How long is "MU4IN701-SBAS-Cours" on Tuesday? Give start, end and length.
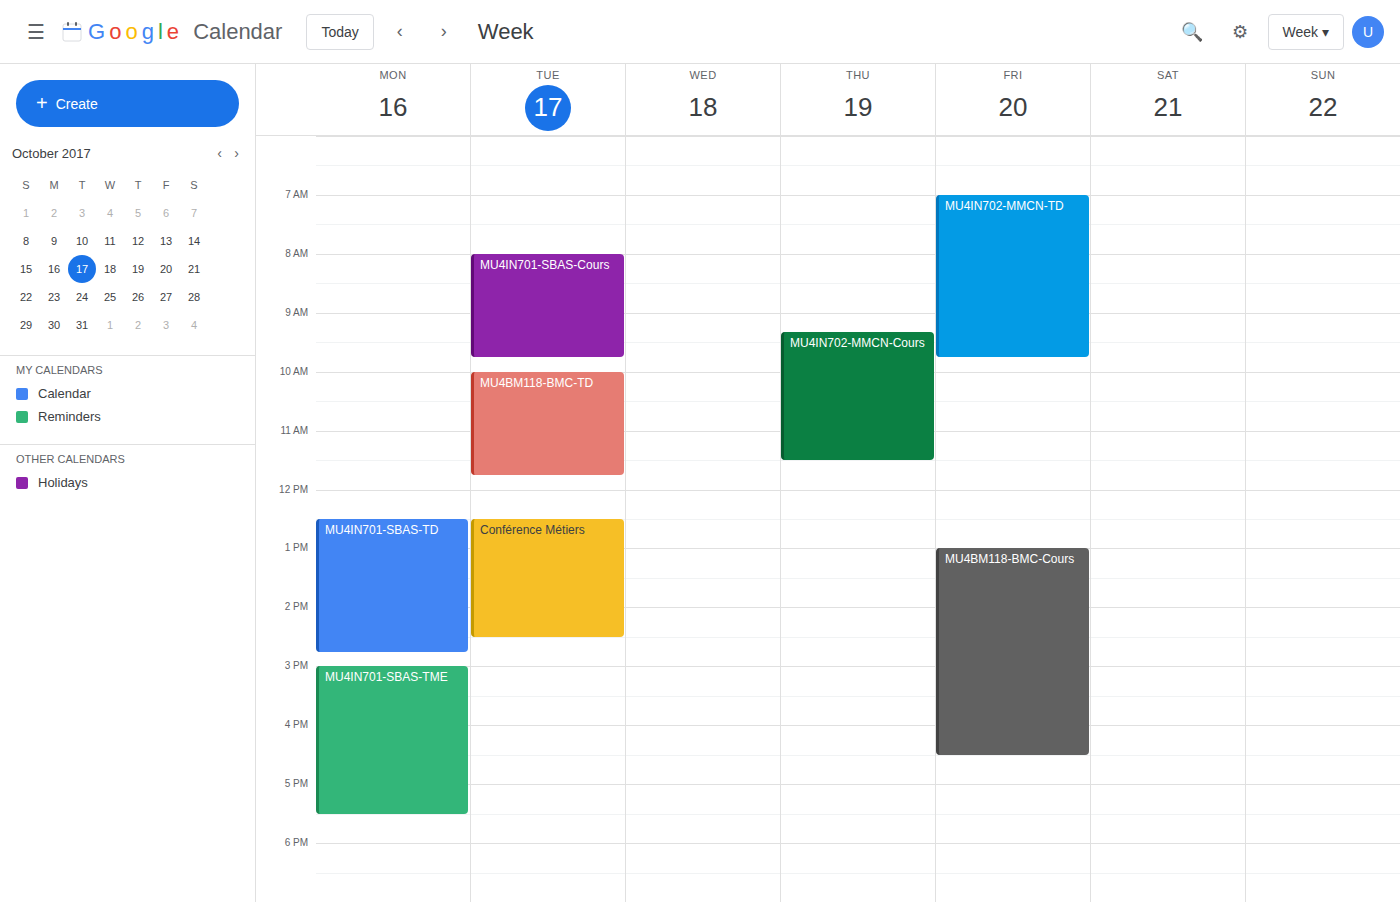
8:00 AM to 9:45 AM, 1 hour 45 minutes